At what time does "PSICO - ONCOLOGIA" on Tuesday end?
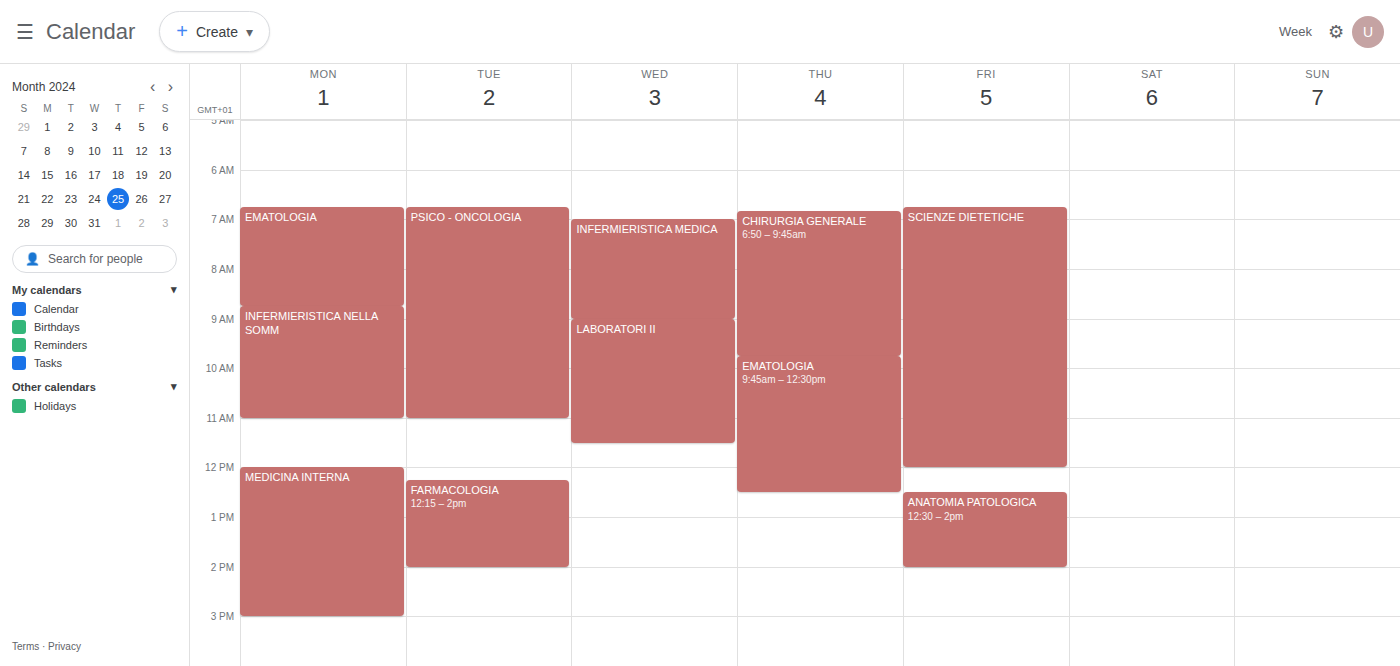
11:00 AM